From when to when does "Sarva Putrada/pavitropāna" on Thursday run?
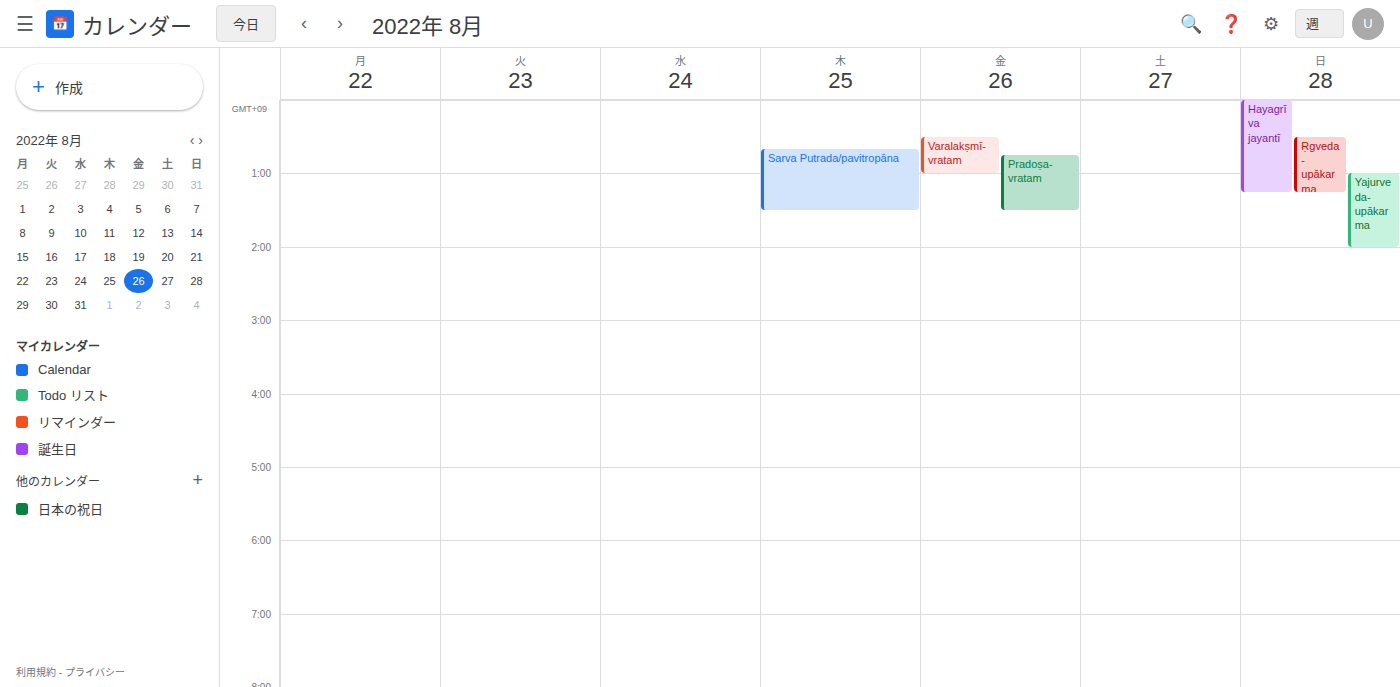
12:40 AM to 1:30 AM